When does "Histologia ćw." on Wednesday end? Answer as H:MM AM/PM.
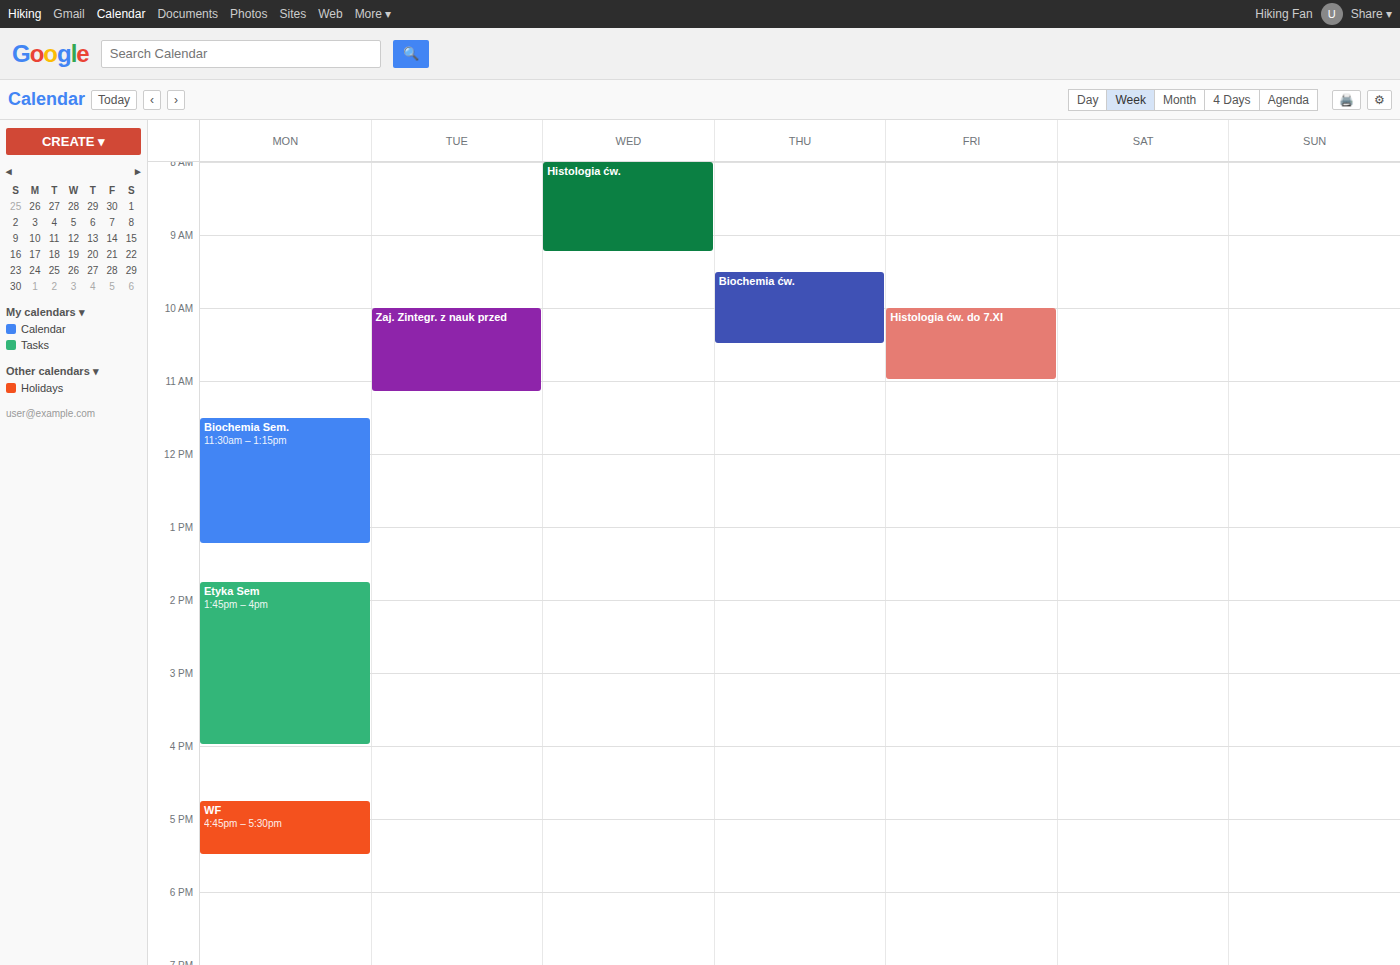
9:15 AM